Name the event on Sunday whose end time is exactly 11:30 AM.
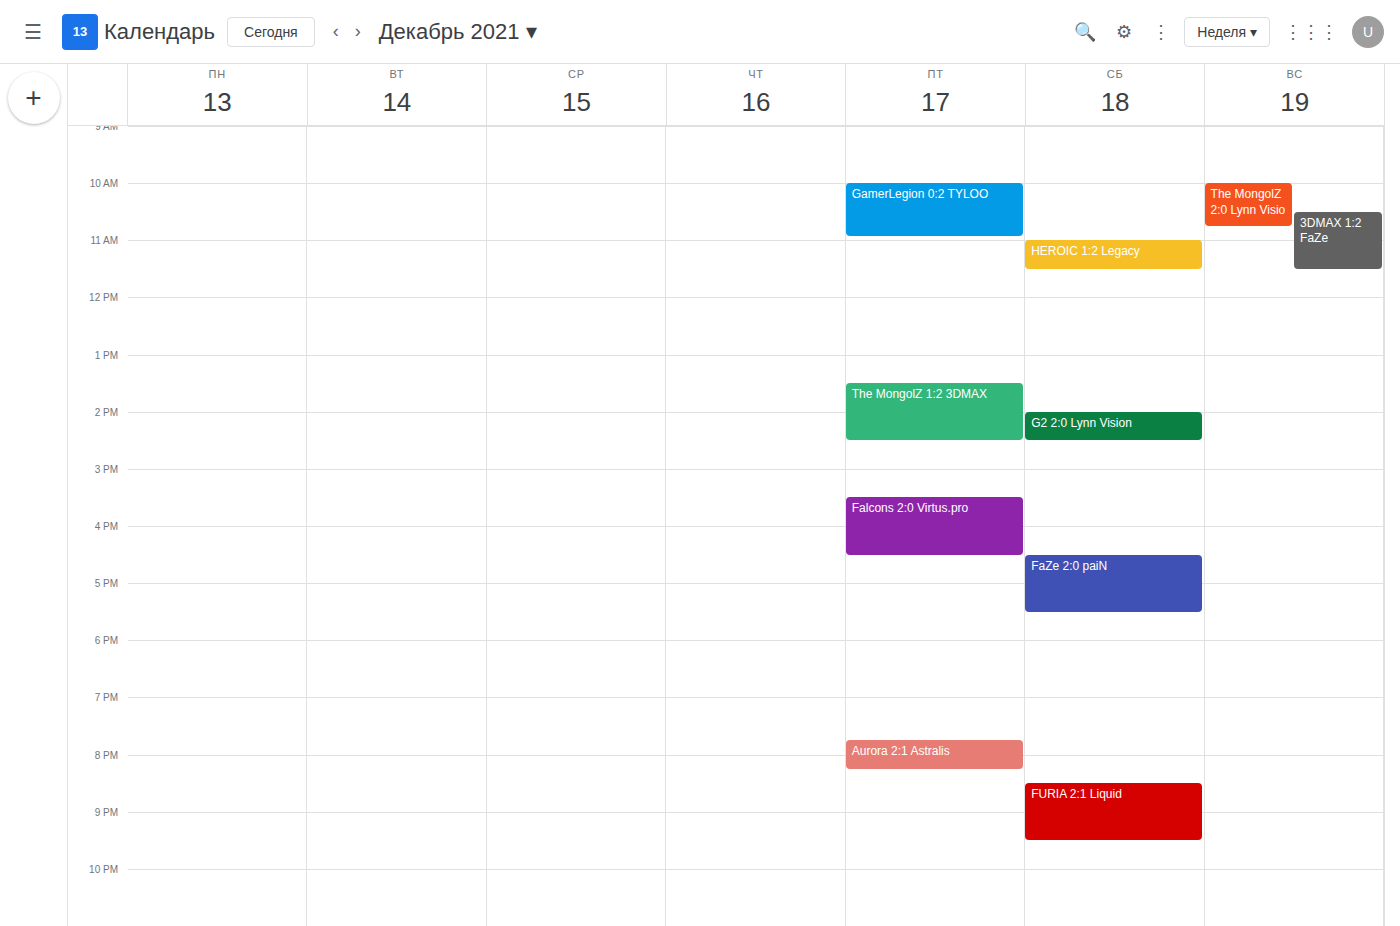
"3DMAX 1:2 FaZe"